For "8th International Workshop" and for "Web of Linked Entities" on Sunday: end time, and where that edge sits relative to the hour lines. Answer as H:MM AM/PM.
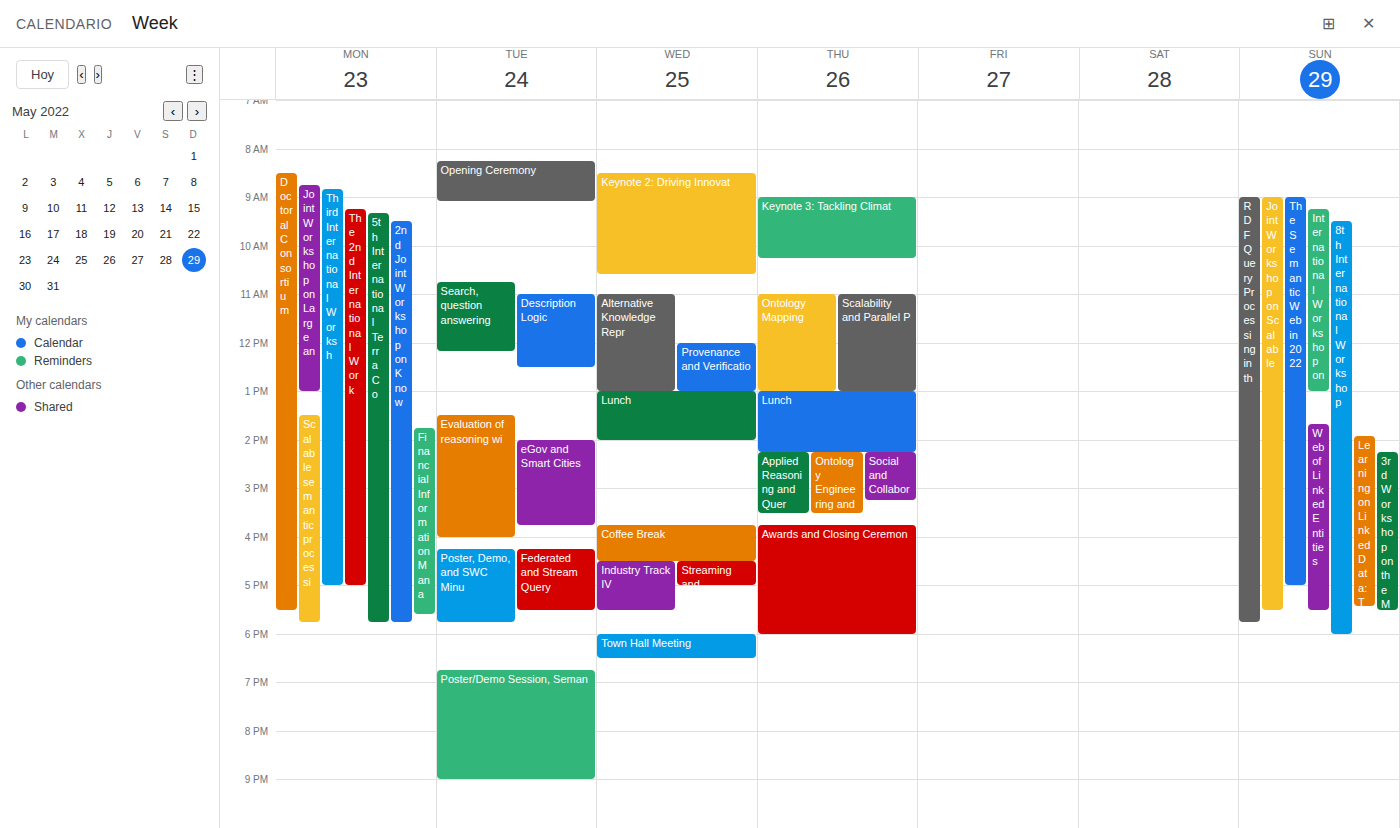
"8th International Workshop": 6:00 PM, exactly on the 6 PM line. "Web of Linked Entities": 5:30 PM, halfway between the 5 PM and 6 PM lines.